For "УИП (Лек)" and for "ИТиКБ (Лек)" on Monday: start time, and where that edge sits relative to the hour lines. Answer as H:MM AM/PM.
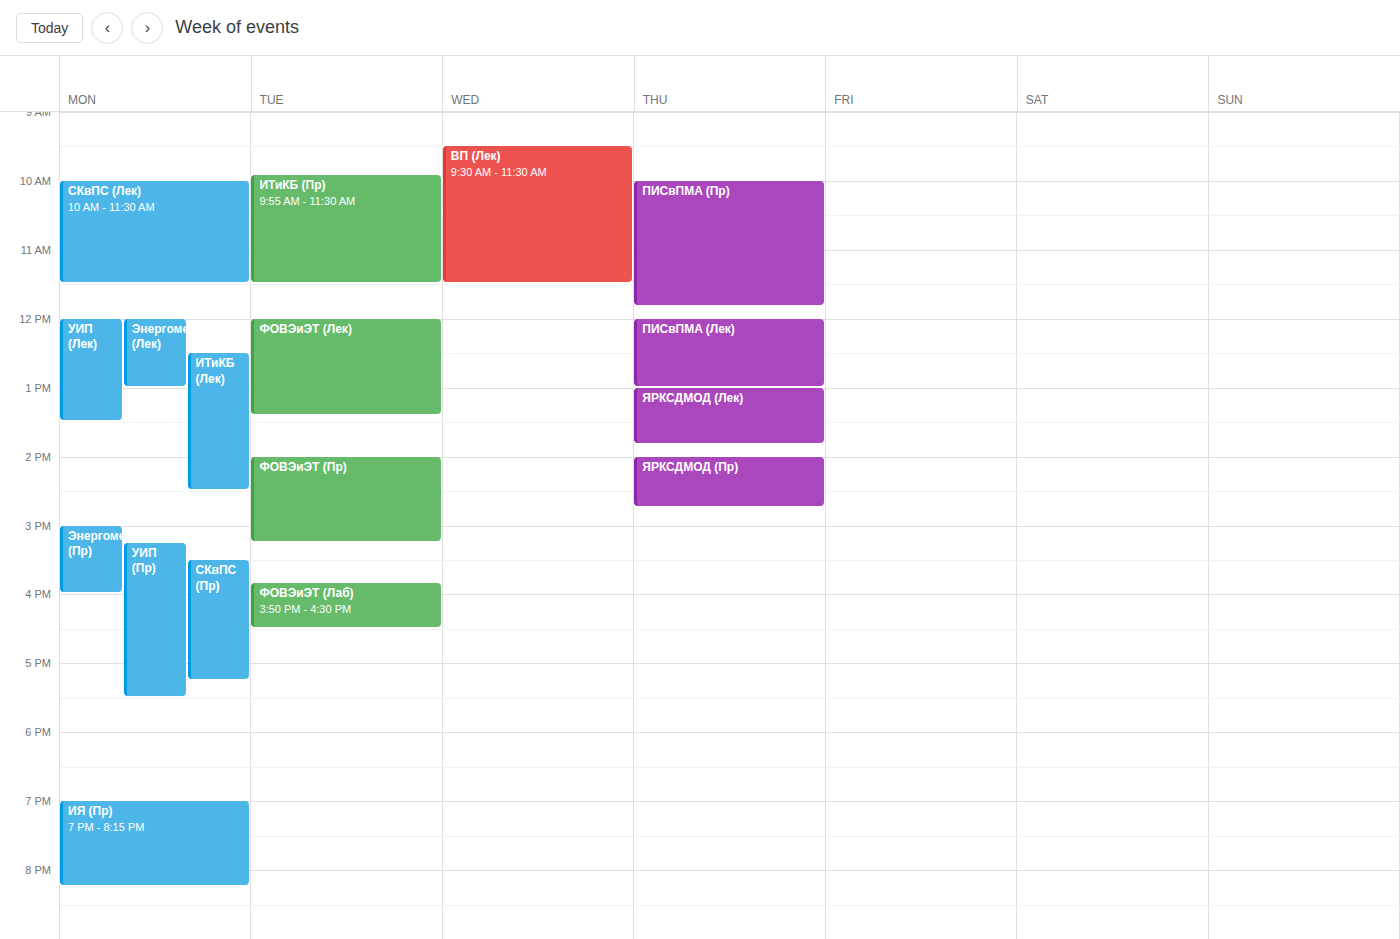
"УИП (Лек)": 12:00 PM, exactly on the 12 PM line. "ИТиКБ (Лек)": 12:30 PM, halfway between the 12 PM and 1 PM lines.